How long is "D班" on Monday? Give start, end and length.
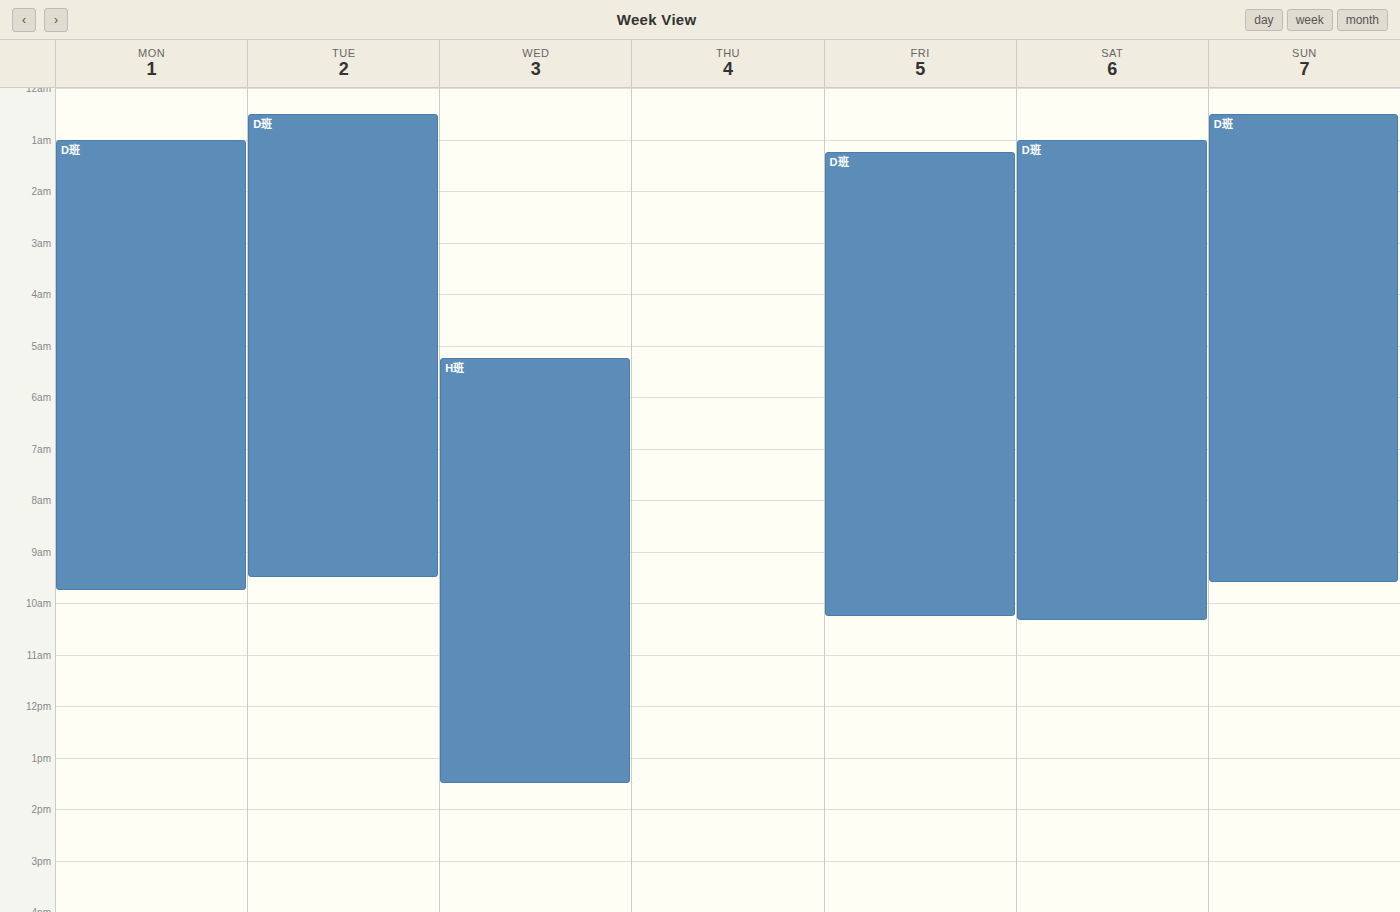
1:00 AM to 9:45 AM, 8 hours 45 minutes